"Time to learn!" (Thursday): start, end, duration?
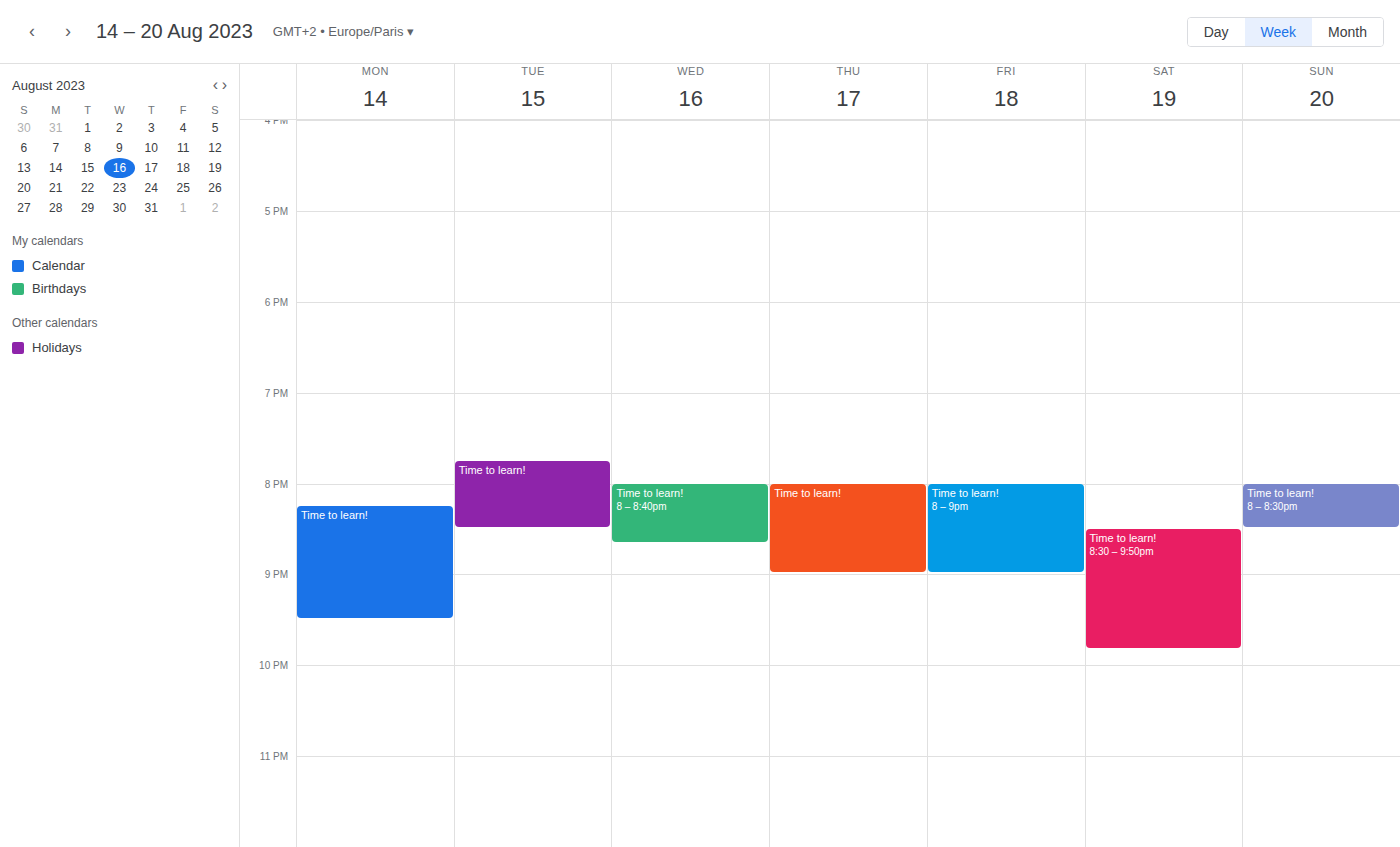
8:00 PM to 9:00 PM, 1 hour